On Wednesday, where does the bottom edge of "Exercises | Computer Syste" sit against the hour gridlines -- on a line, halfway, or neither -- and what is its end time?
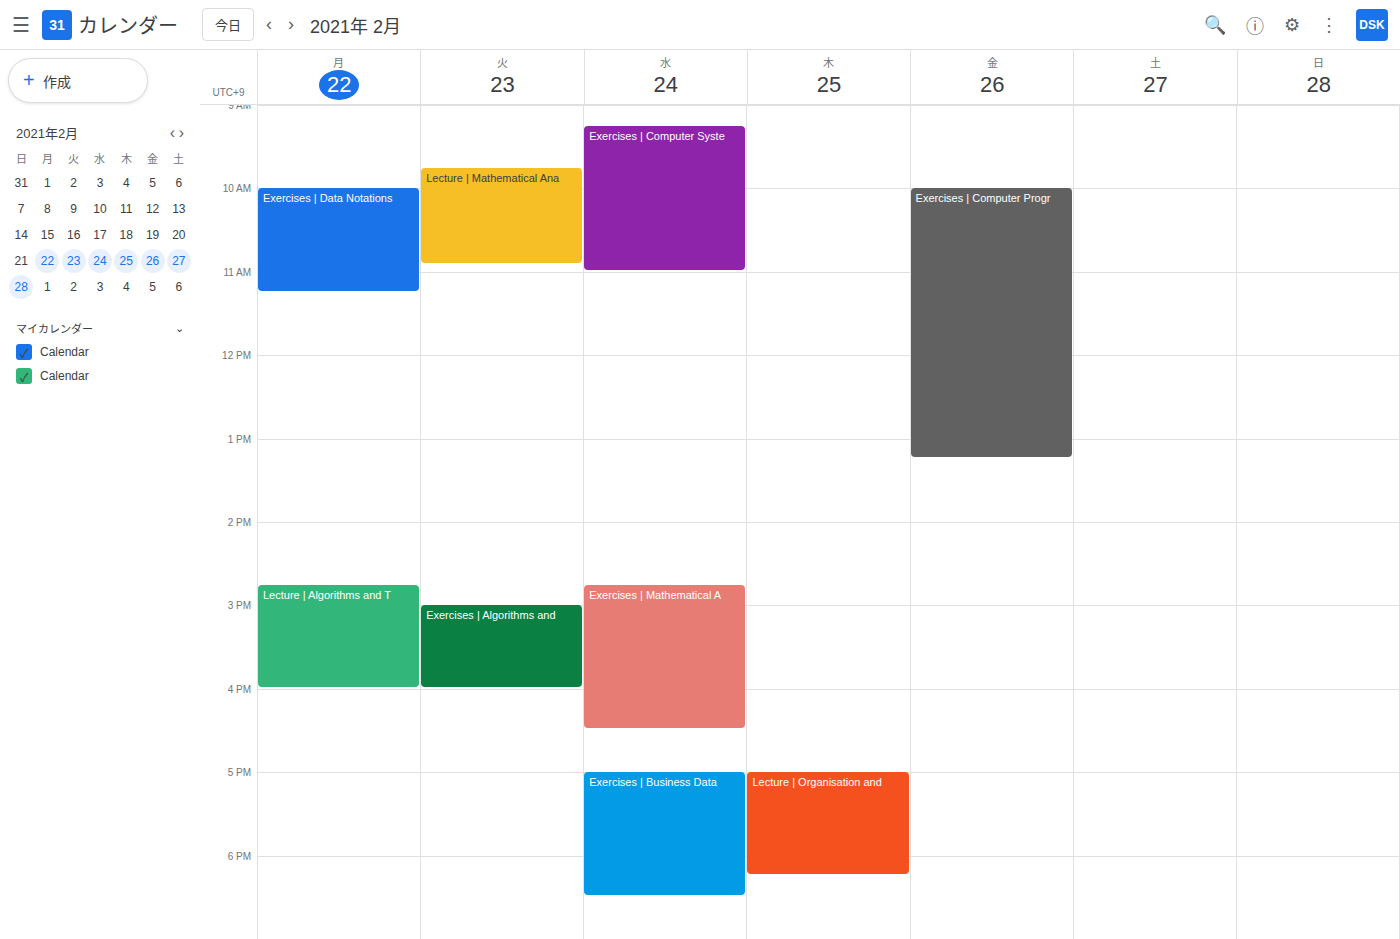
11:00 -- exactly on the 11:00 line.